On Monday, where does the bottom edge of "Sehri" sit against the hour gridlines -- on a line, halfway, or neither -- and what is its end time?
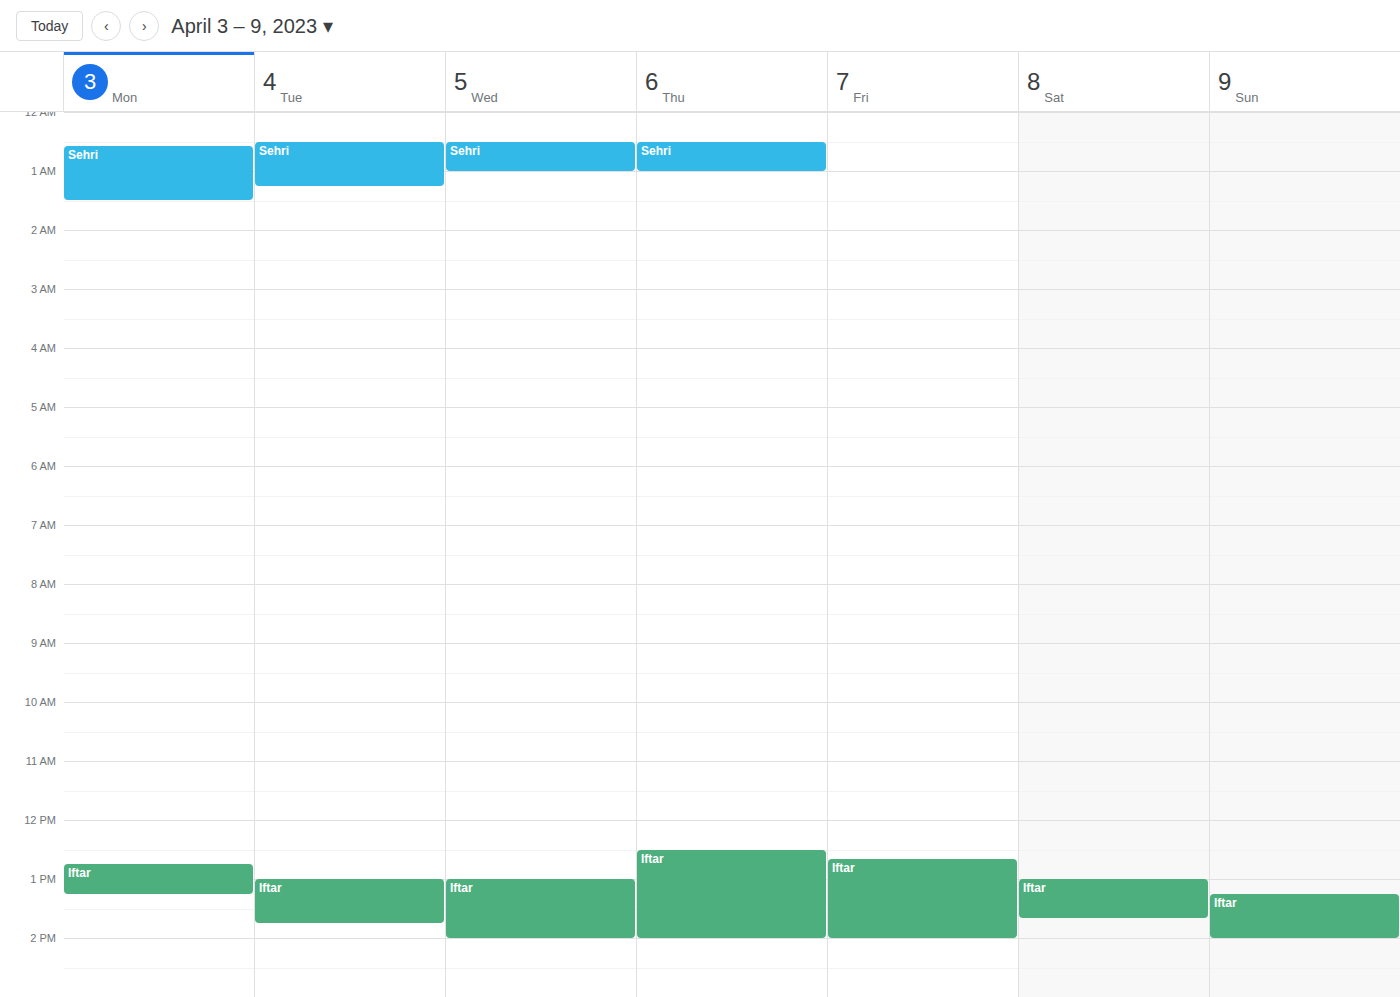
1:30 AM -- halfway between the 1 AM and 2 AM lines.